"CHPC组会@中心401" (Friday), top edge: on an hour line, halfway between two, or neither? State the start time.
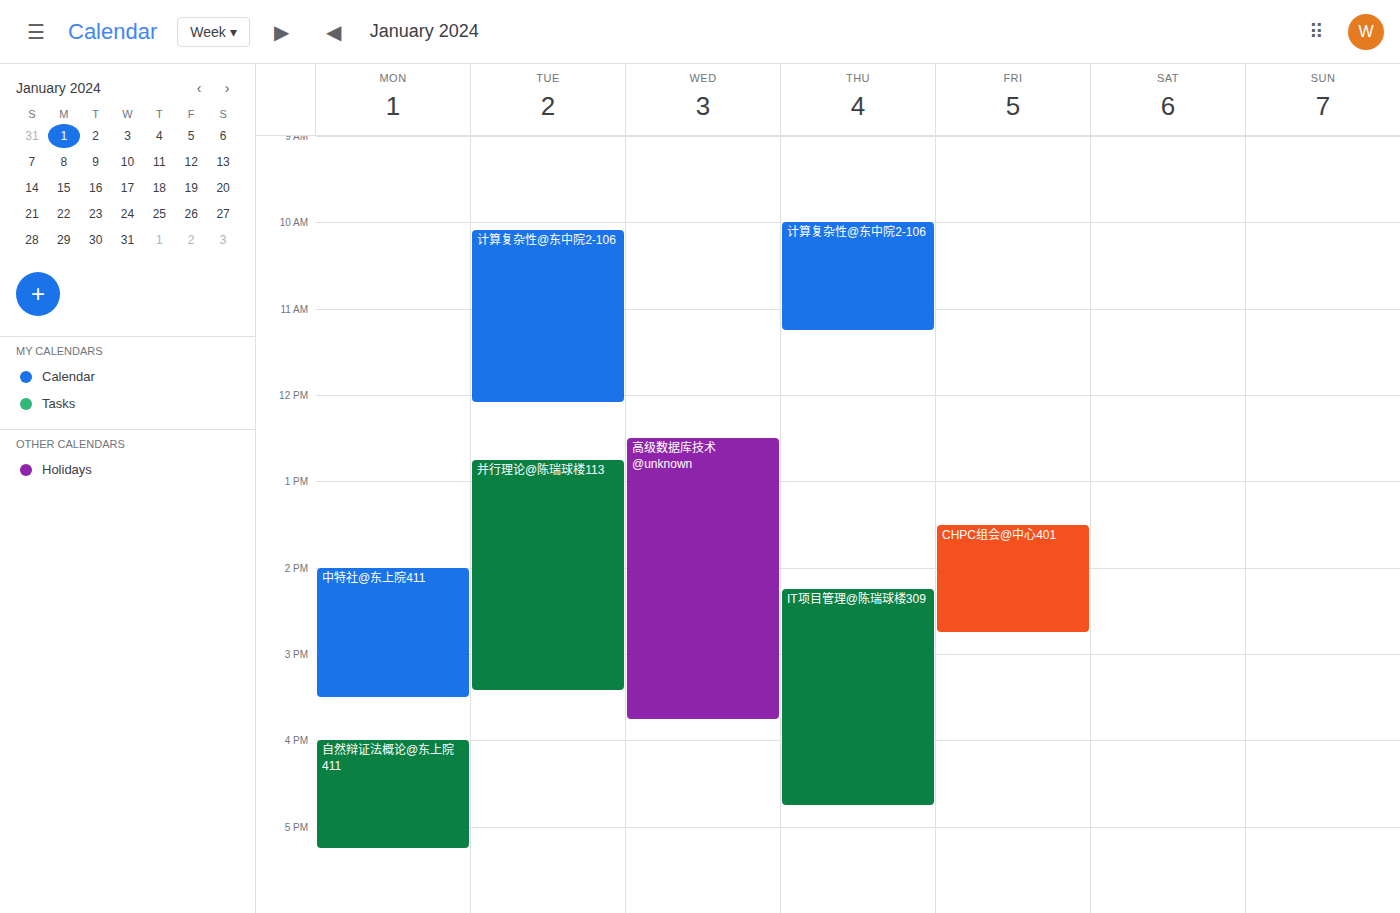
13:30 -- halfway between the 13:00 and 14:00 lines.